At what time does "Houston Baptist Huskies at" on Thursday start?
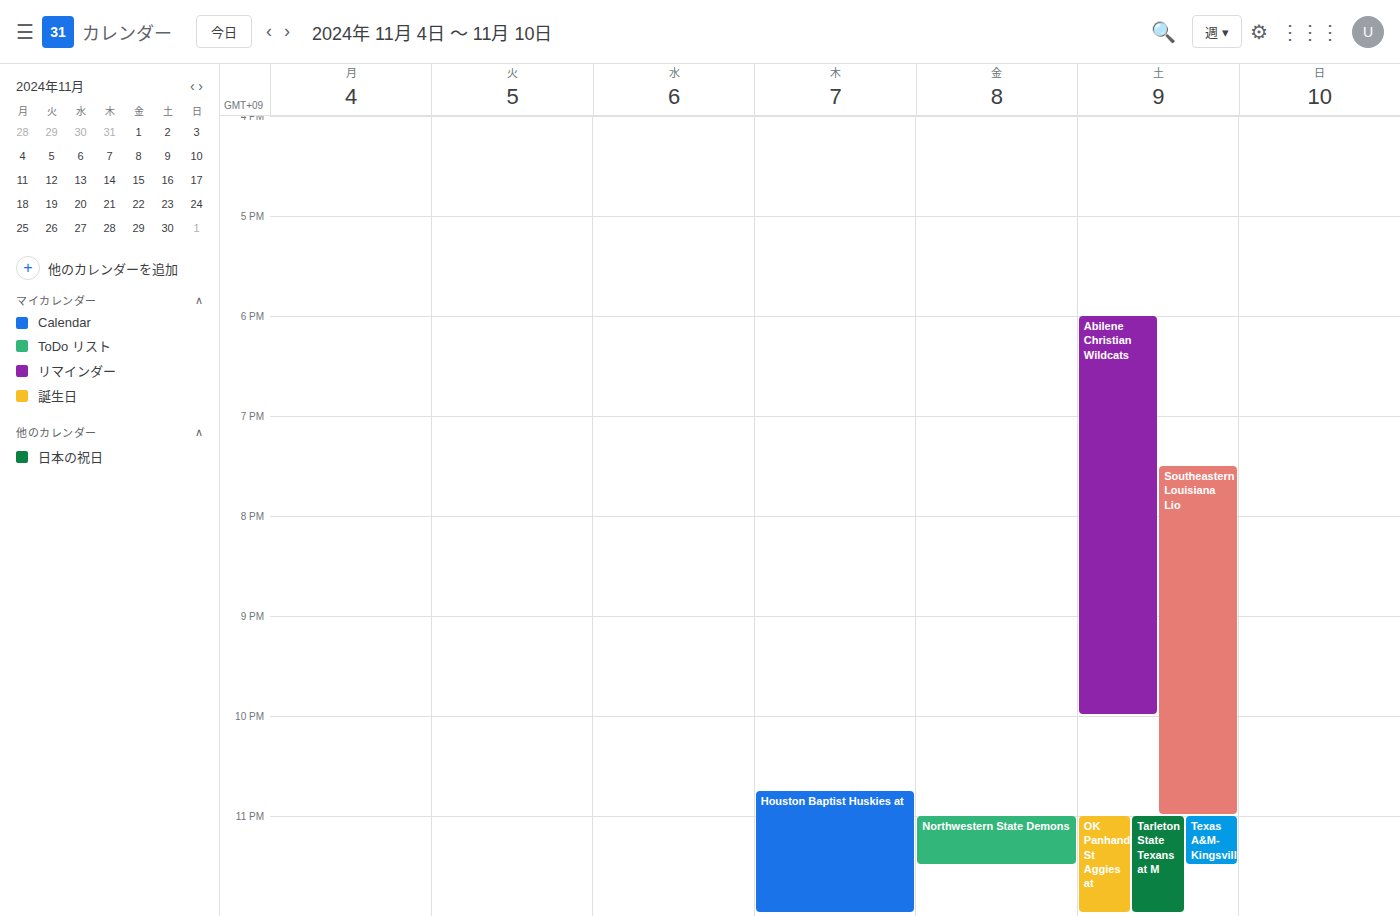
10:45 PM